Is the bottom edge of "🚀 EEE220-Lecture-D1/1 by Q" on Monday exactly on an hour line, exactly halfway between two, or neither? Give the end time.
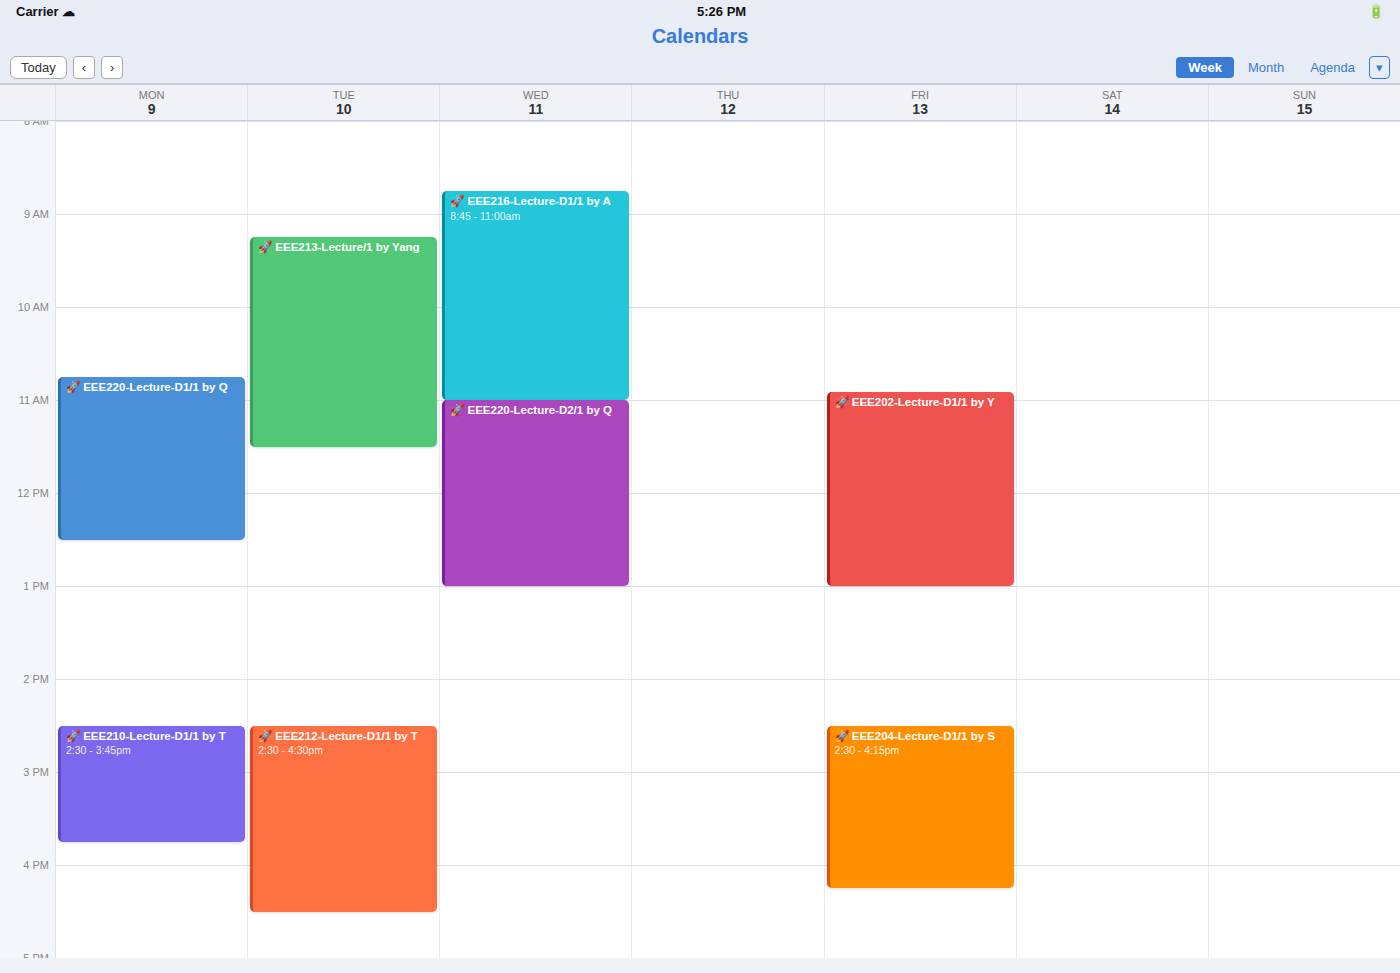
12:30 PM -- halfway between the 12 PM and 1 PM lines.